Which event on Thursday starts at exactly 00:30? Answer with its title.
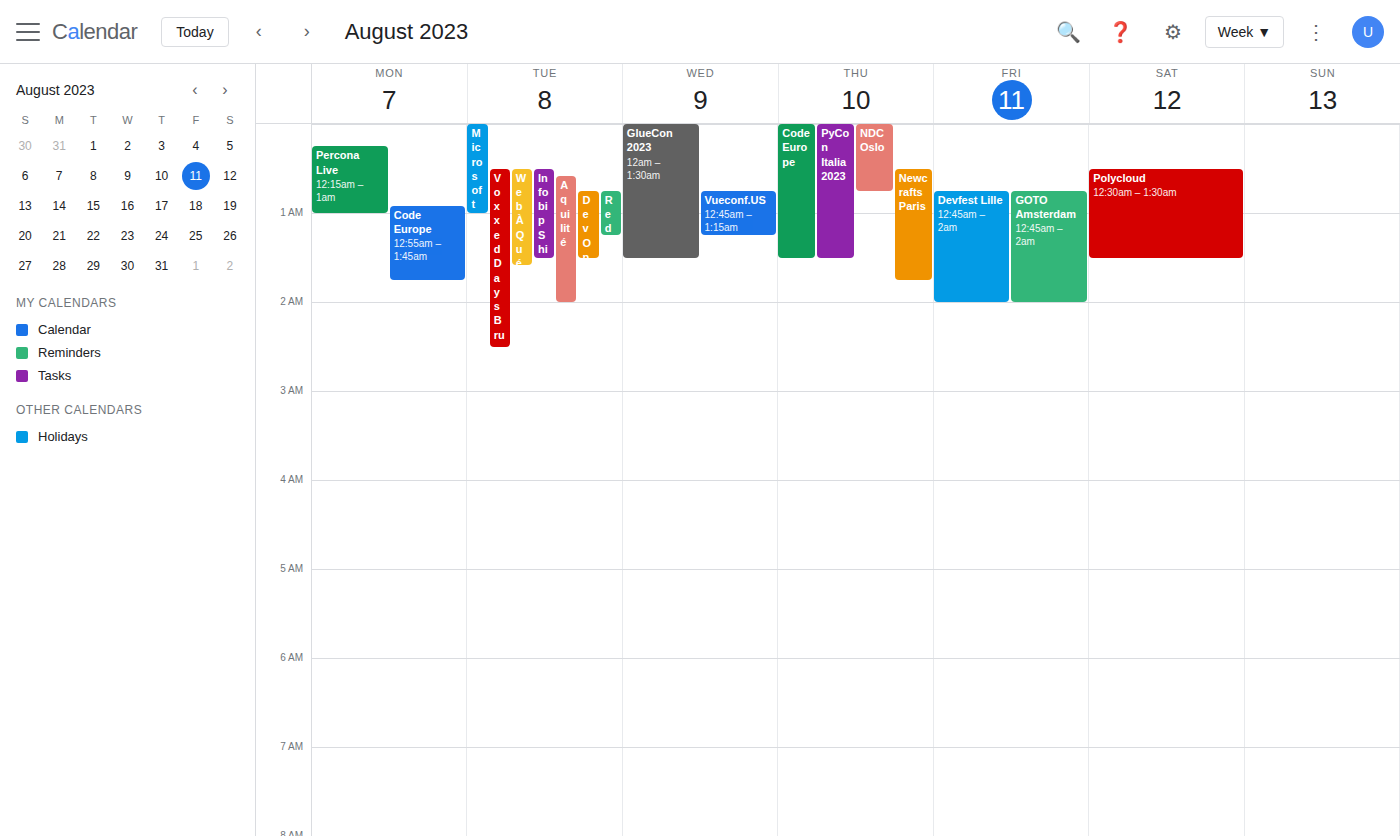
"Newcrafts Paris"